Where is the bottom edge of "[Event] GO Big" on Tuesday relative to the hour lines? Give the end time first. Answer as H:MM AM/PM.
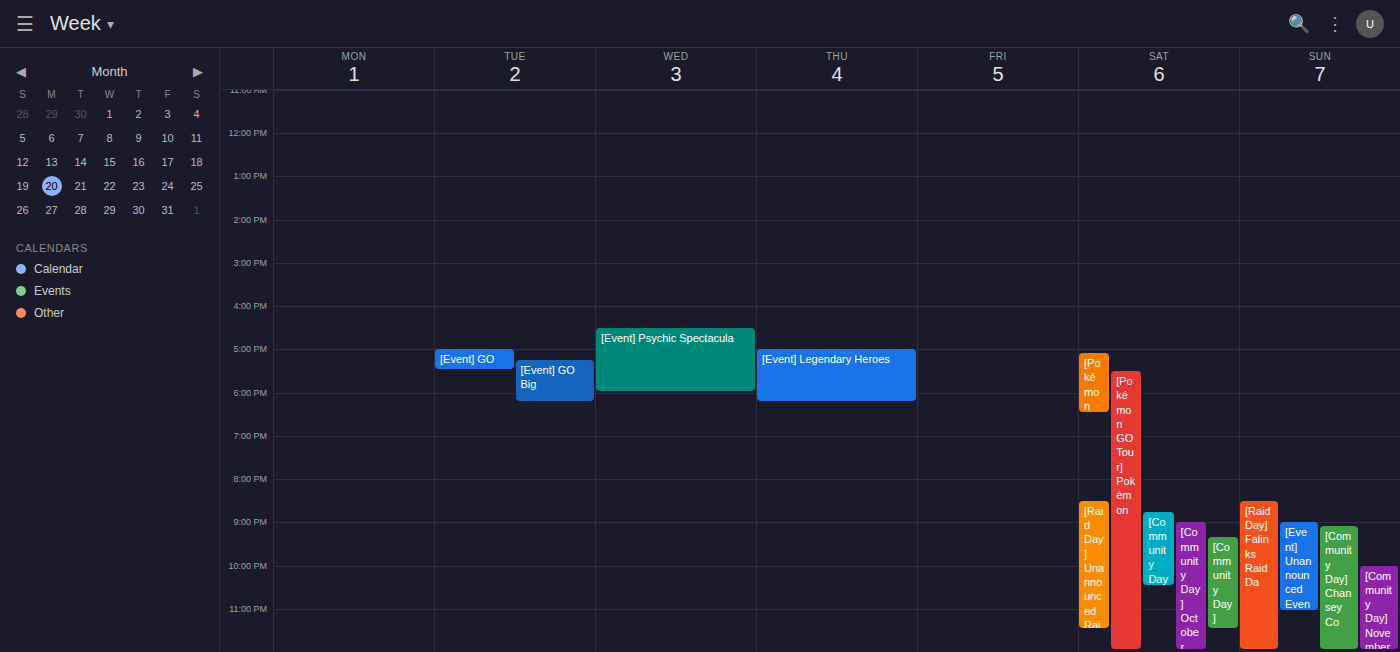
6:15 PM -- neither: a quarter of the way from the 6 PM line to the 7 PM line.